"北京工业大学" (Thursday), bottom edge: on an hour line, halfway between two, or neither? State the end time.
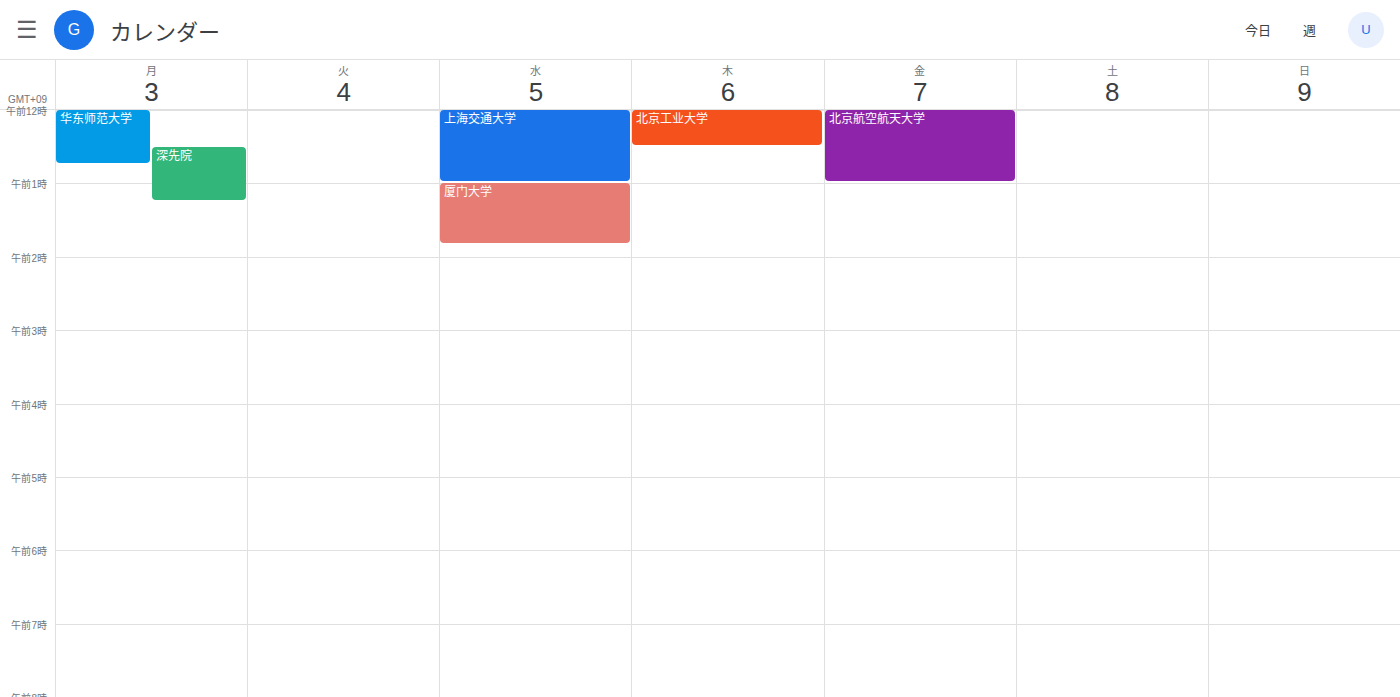
12:30 AM -- halfway between the 12 AM and 1 AM lines.